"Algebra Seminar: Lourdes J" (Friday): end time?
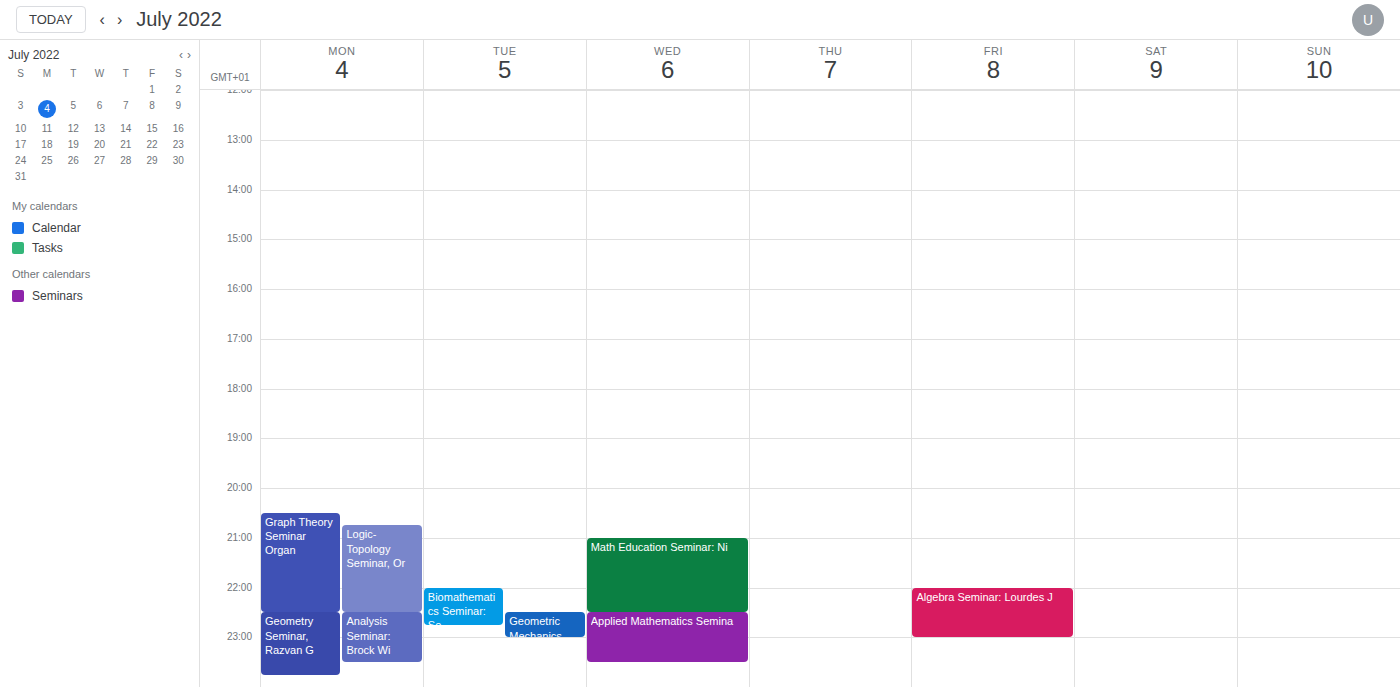
11:00 PM